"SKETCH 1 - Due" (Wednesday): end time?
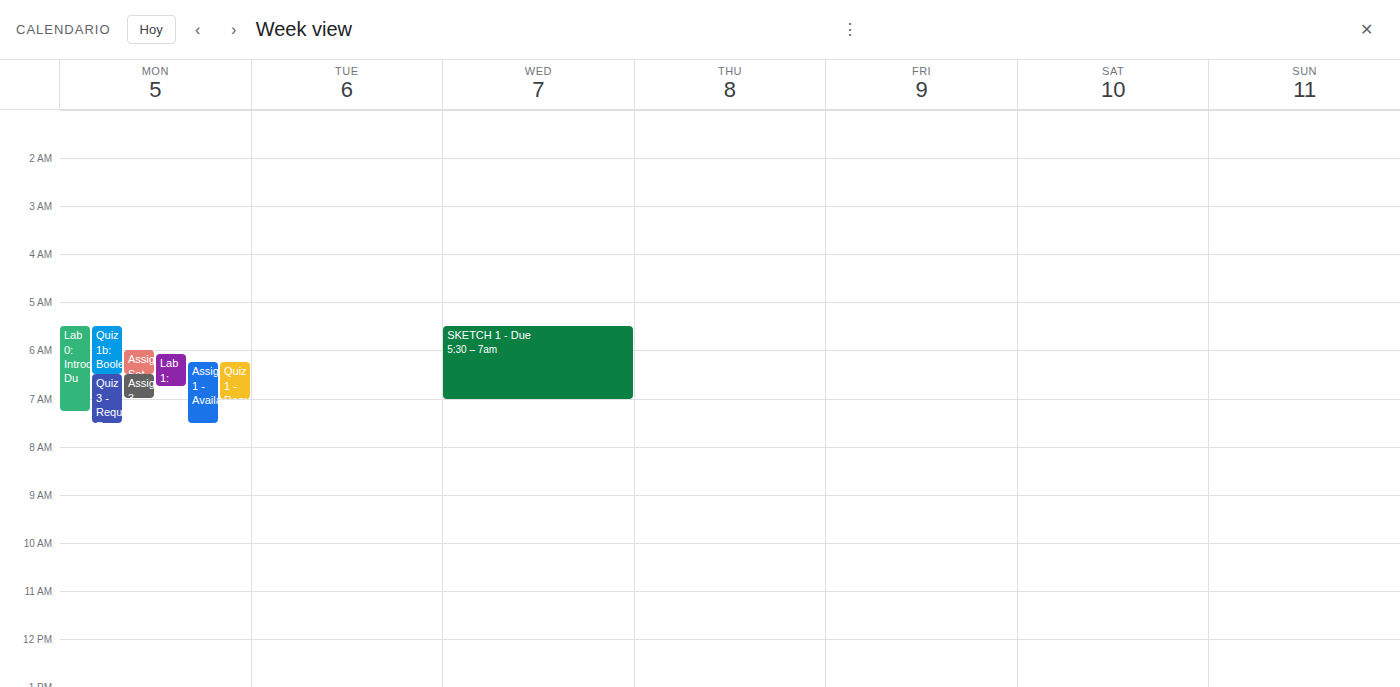
7:00 AM